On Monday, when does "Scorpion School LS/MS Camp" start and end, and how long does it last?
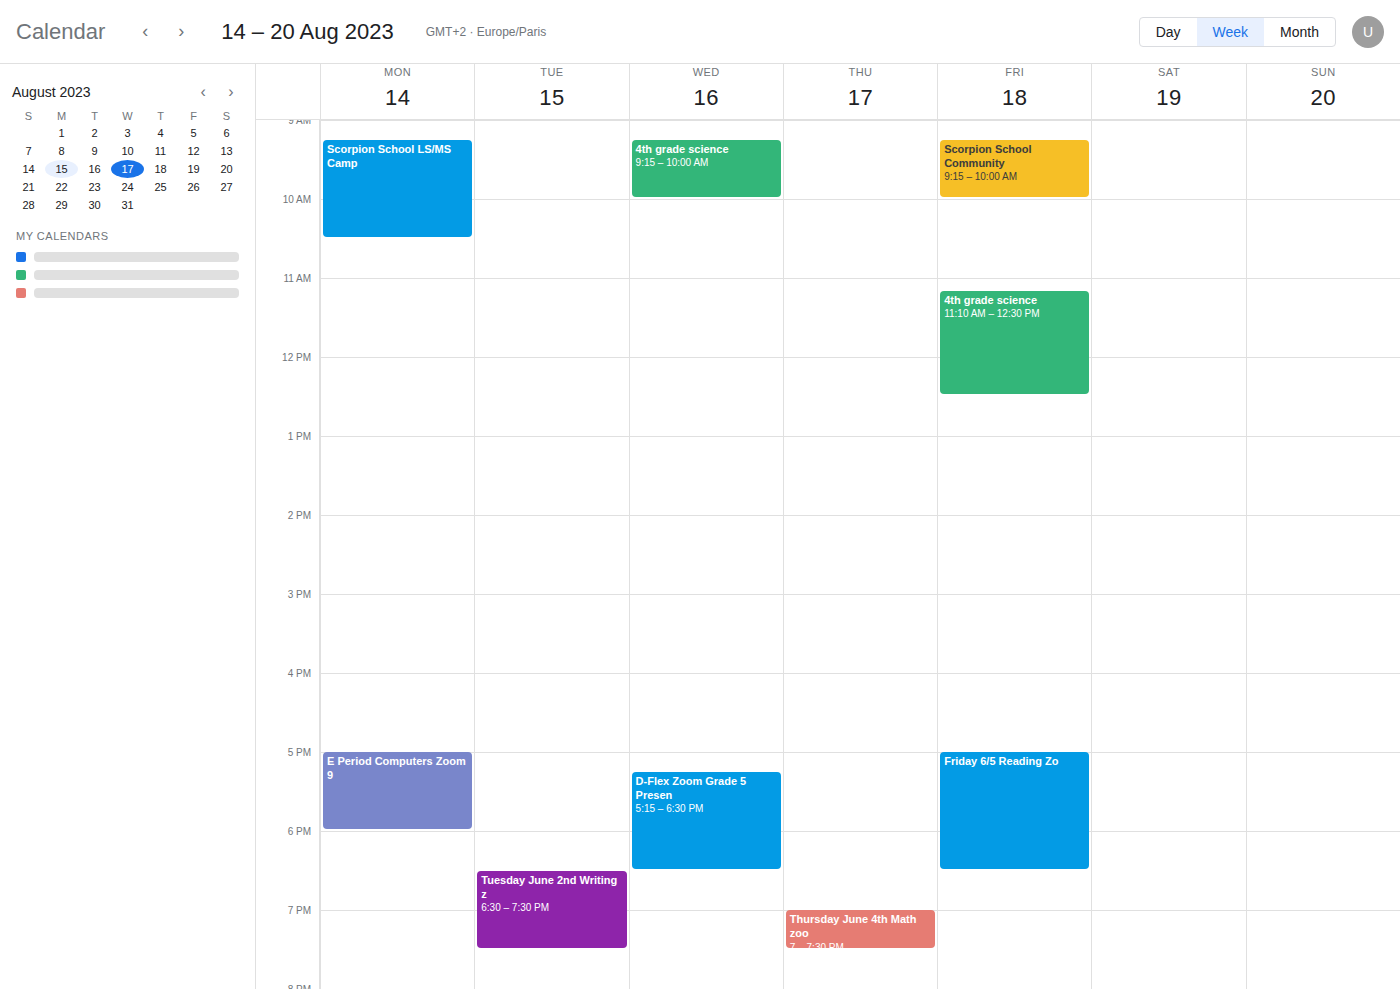
9:15 AM to 10:30 AM, 1 hour 15 minutes